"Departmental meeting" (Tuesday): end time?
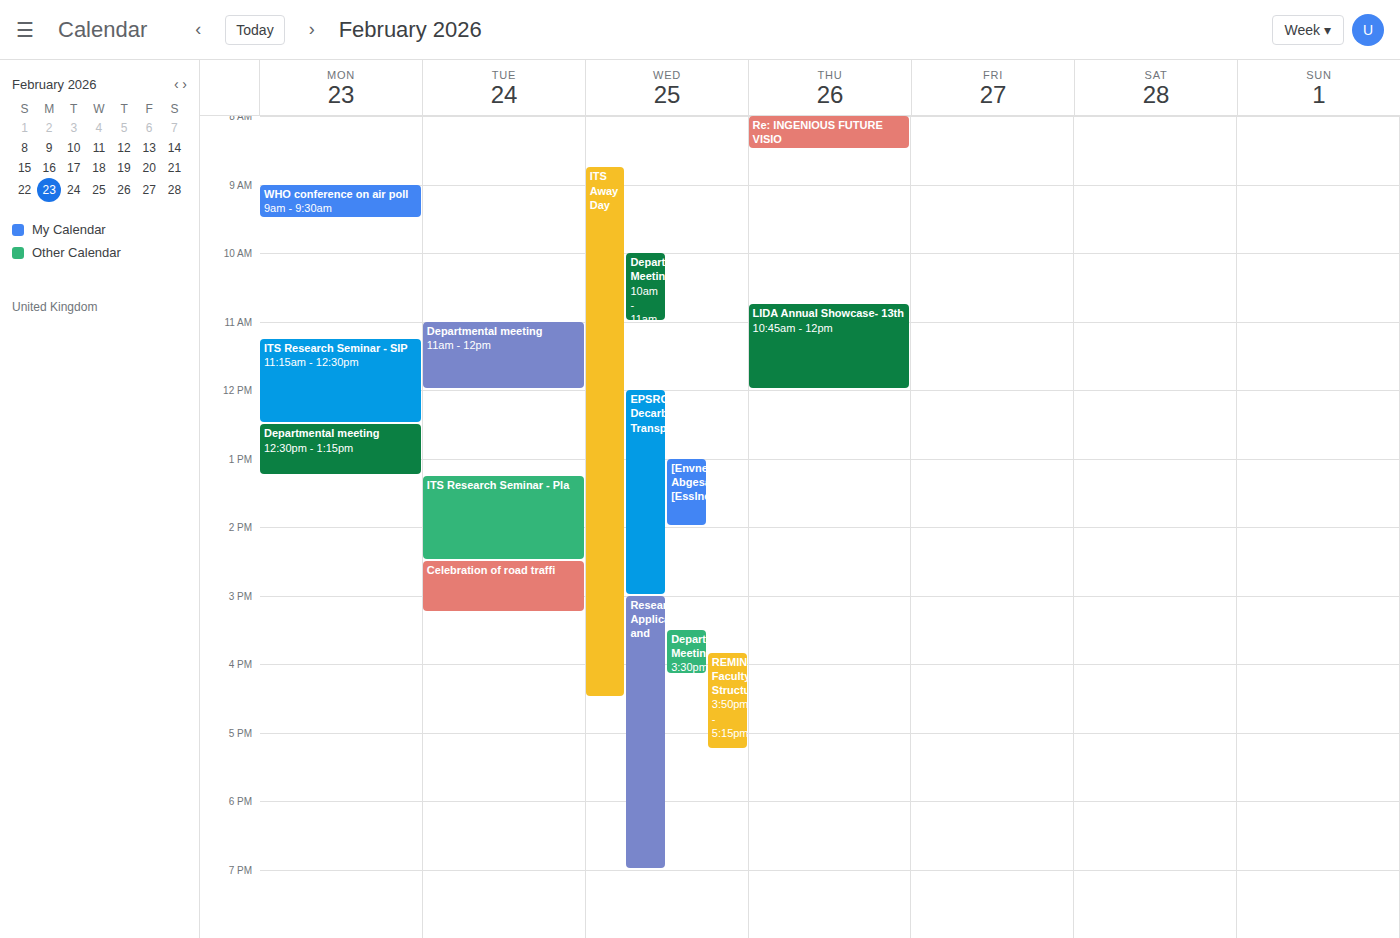
12:00 PM